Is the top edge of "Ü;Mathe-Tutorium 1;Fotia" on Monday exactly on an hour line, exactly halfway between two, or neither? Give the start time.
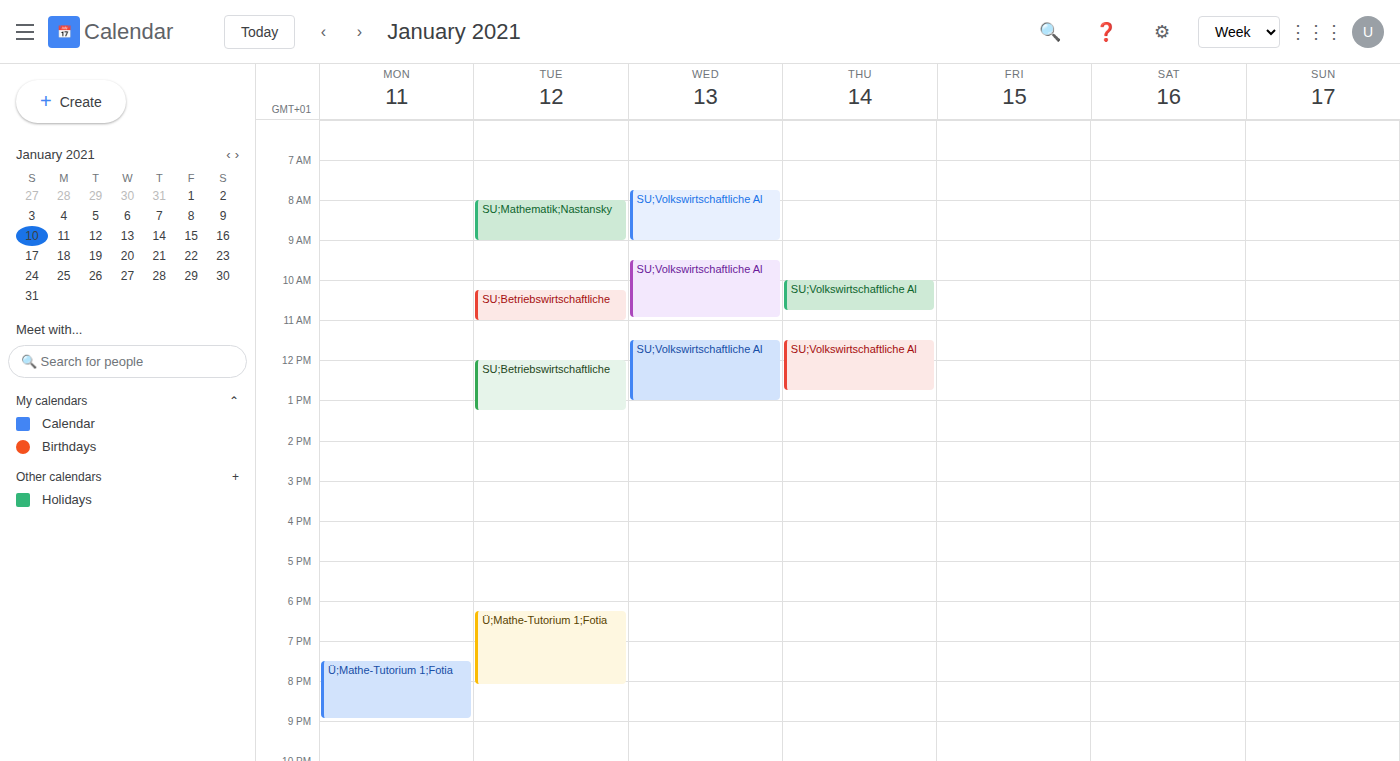
19:30 -- halfway between the 19:00 and 20:00 lines.